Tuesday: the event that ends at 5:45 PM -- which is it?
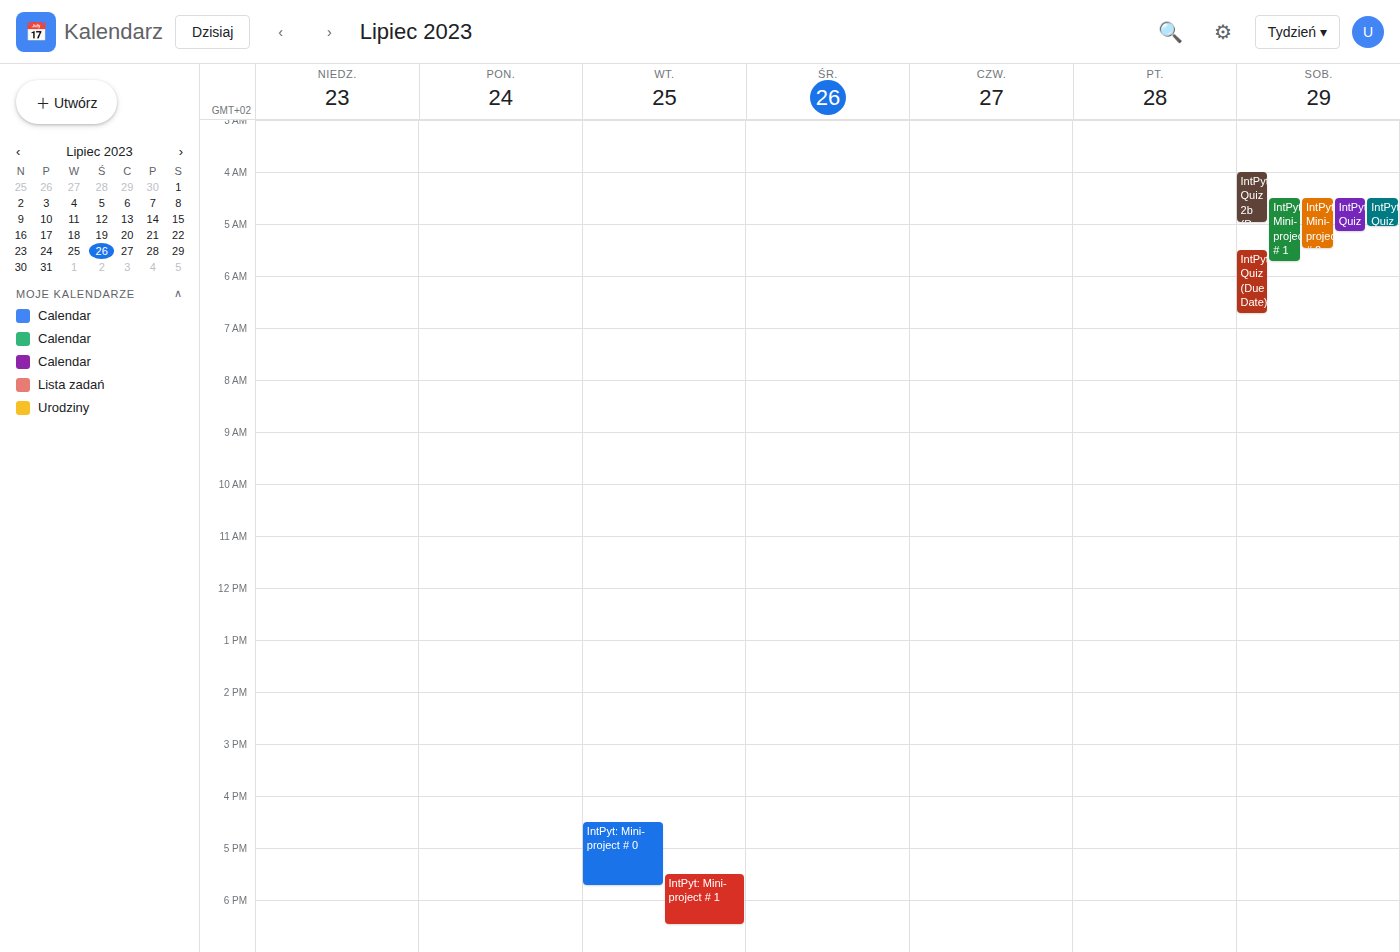
"IntPyt: Mini-project # 0"